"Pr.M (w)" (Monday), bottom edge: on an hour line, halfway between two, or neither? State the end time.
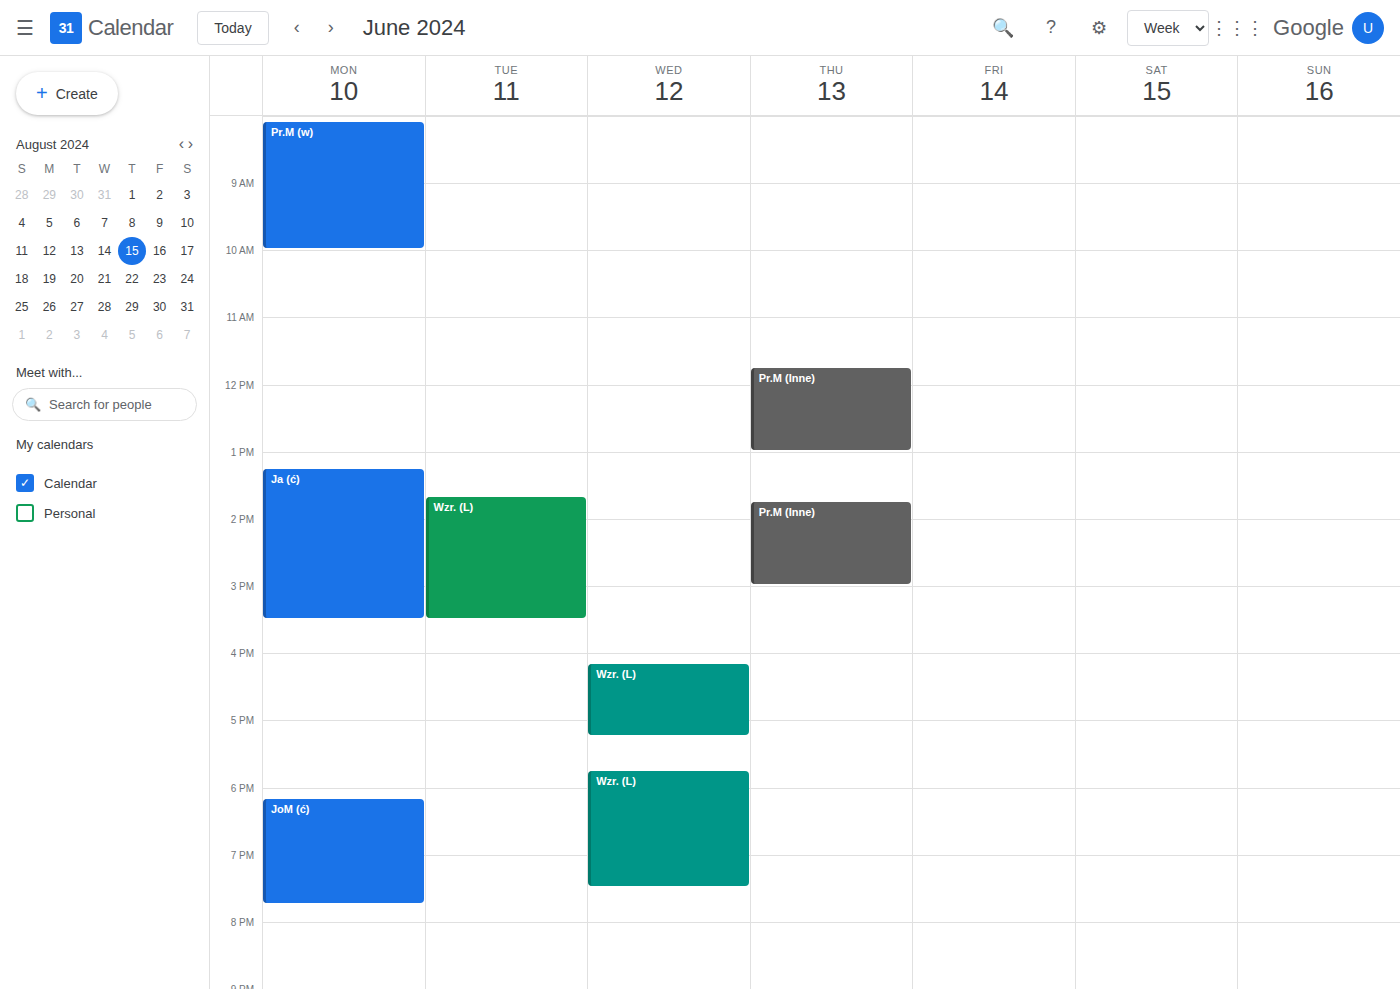
10:00 AM -- exactly on the 10 AM line.